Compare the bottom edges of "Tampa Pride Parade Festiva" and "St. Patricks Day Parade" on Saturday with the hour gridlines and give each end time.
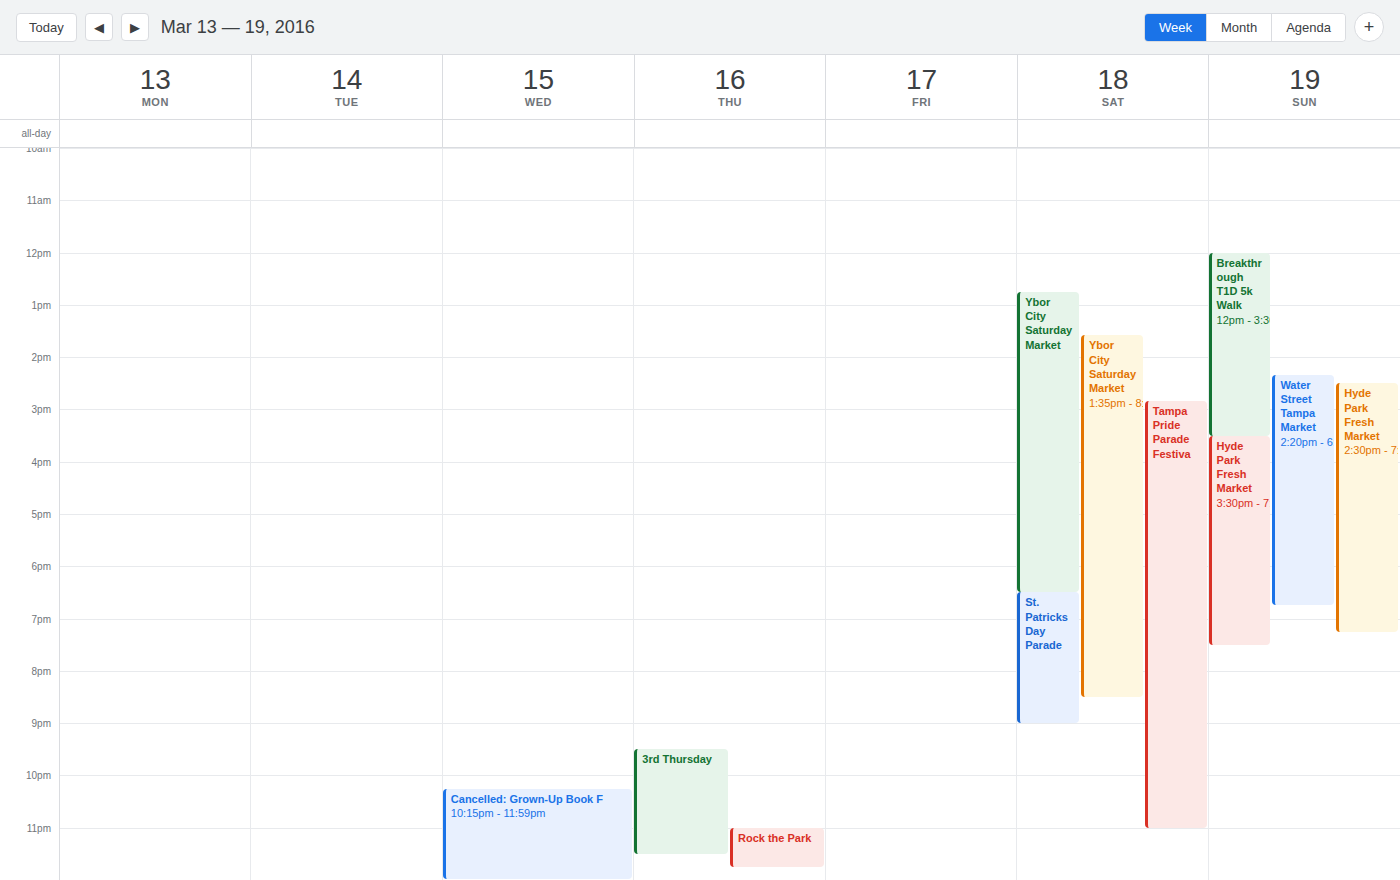
"Tampa Pride Parade Festiva": 11:00 PM, exactly on the 11 PM line. "St. Patricks Day Parade": 9:00 PM, exactly on the 9 PM line.